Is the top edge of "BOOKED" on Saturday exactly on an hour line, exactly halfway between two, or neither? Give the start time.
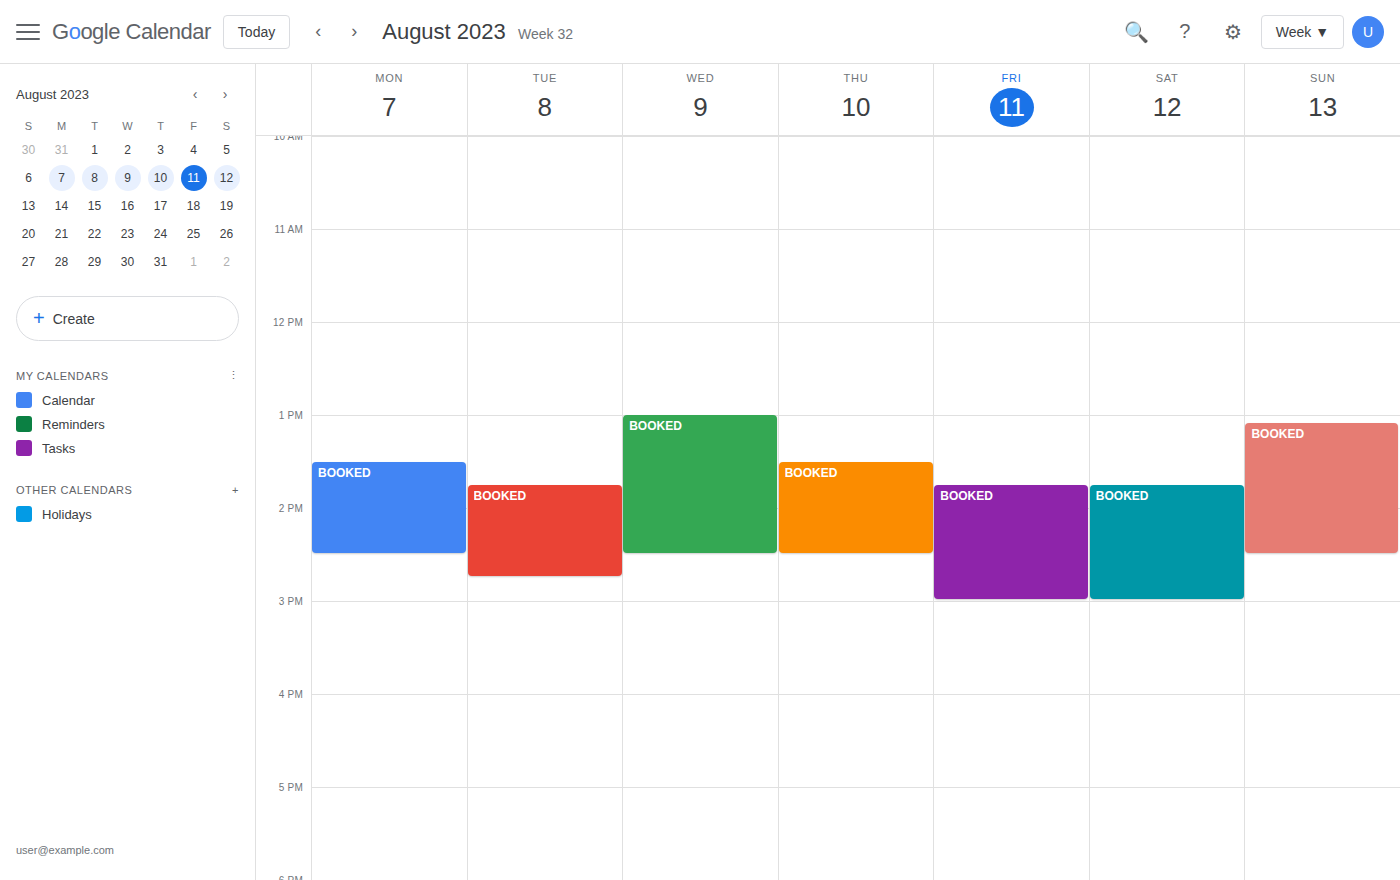
1:45 PM -- neither: three quarters of the way from the 1 PM line to the 2 PM line.